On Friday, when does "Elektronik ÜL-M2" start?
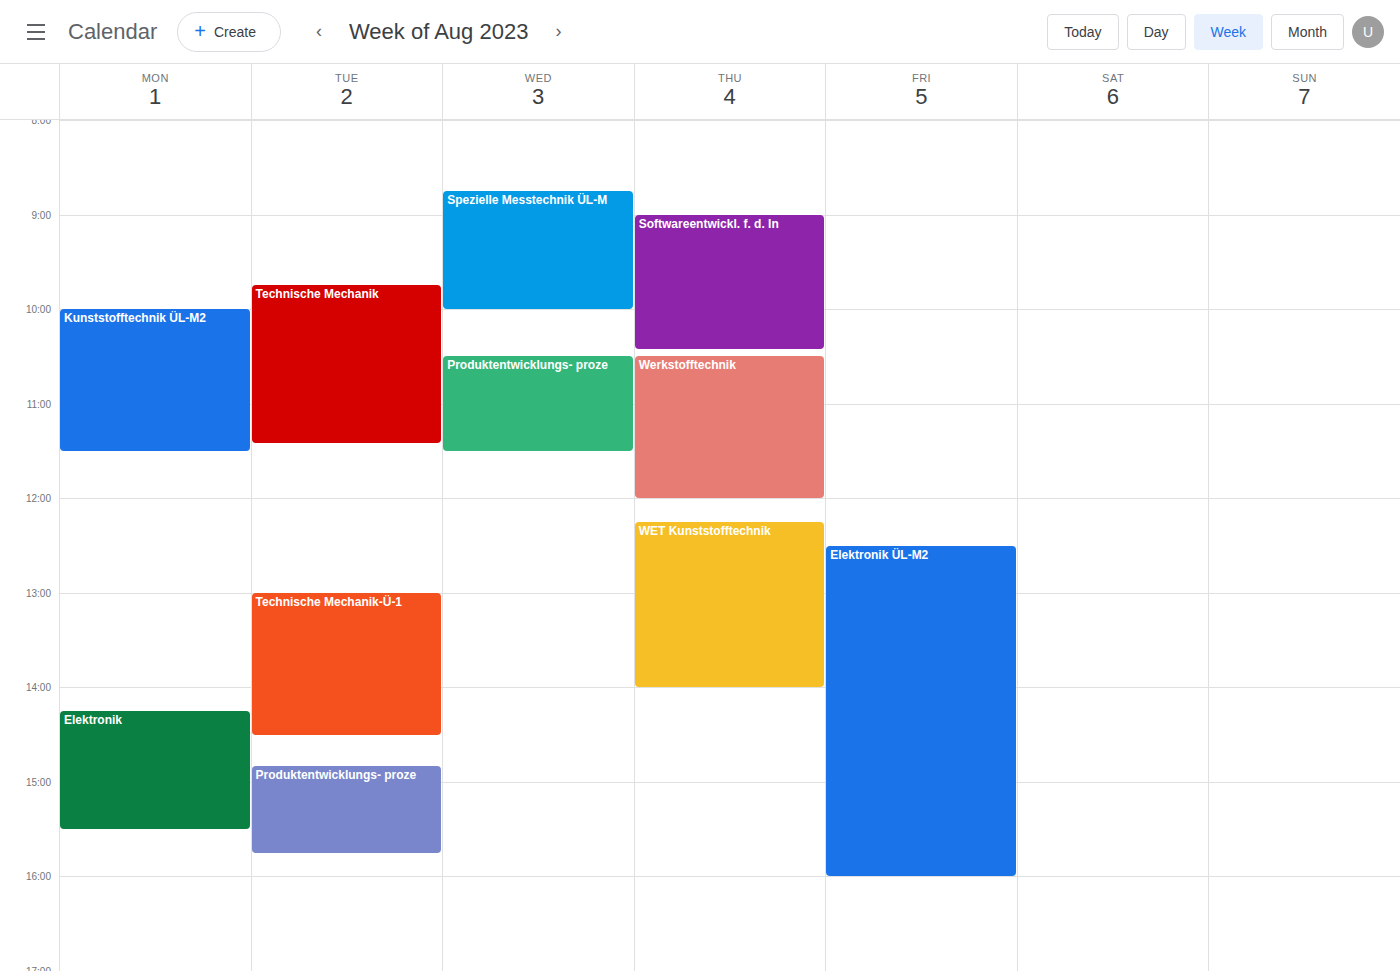
12:30 PM